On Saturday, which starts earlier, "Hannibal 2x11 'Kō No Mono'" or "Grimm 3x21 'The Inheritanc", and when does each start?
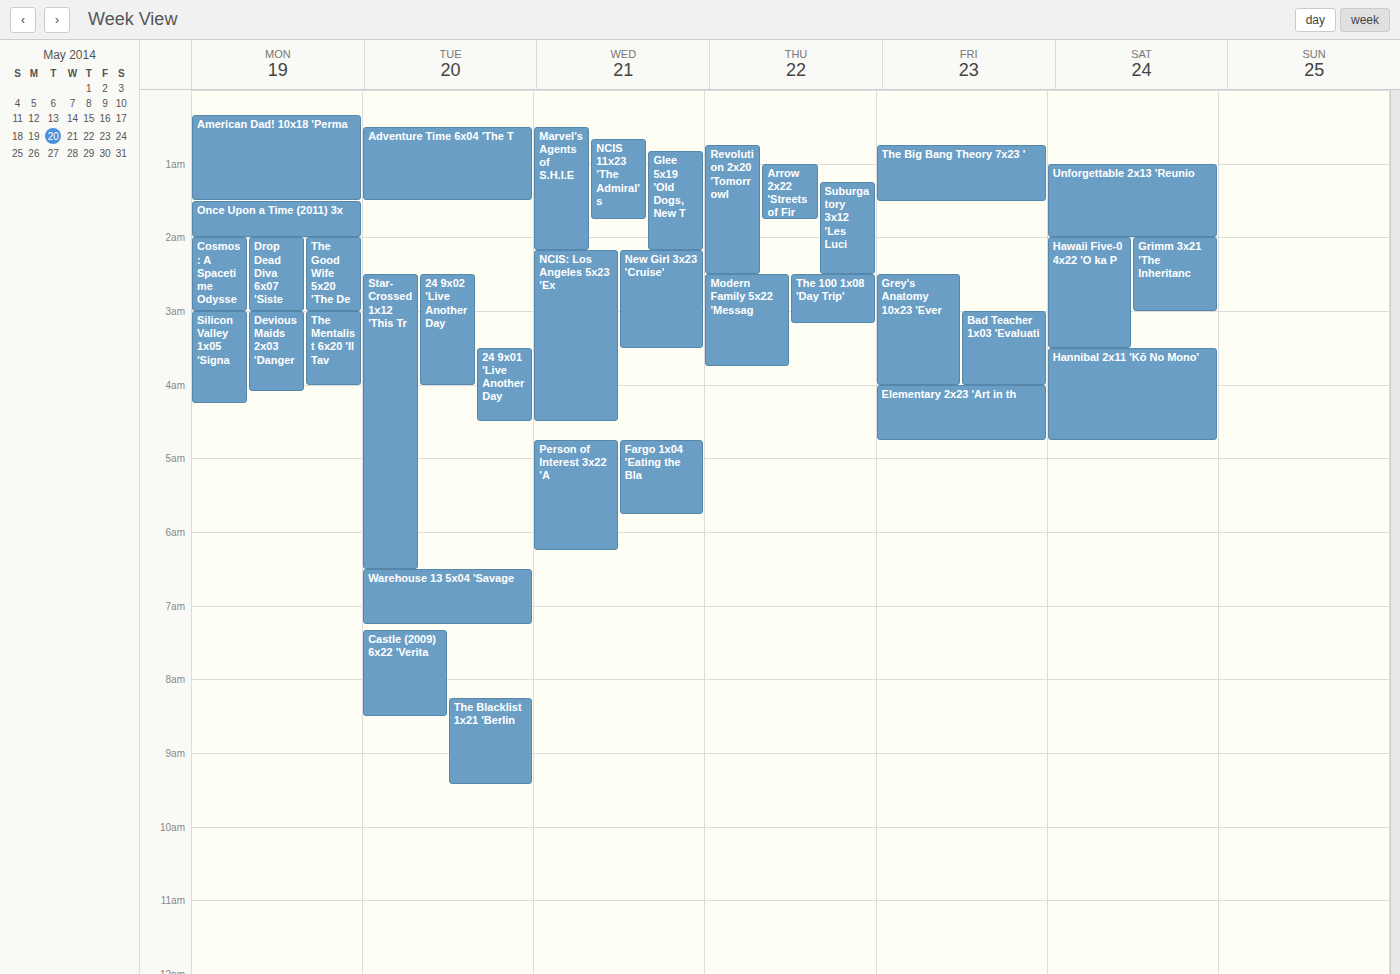
"Grimm 3x21 'The Inheritanc" 2:00 AM; "Hannibal 2x11 'Kō No Mono'" 3:30 AM.